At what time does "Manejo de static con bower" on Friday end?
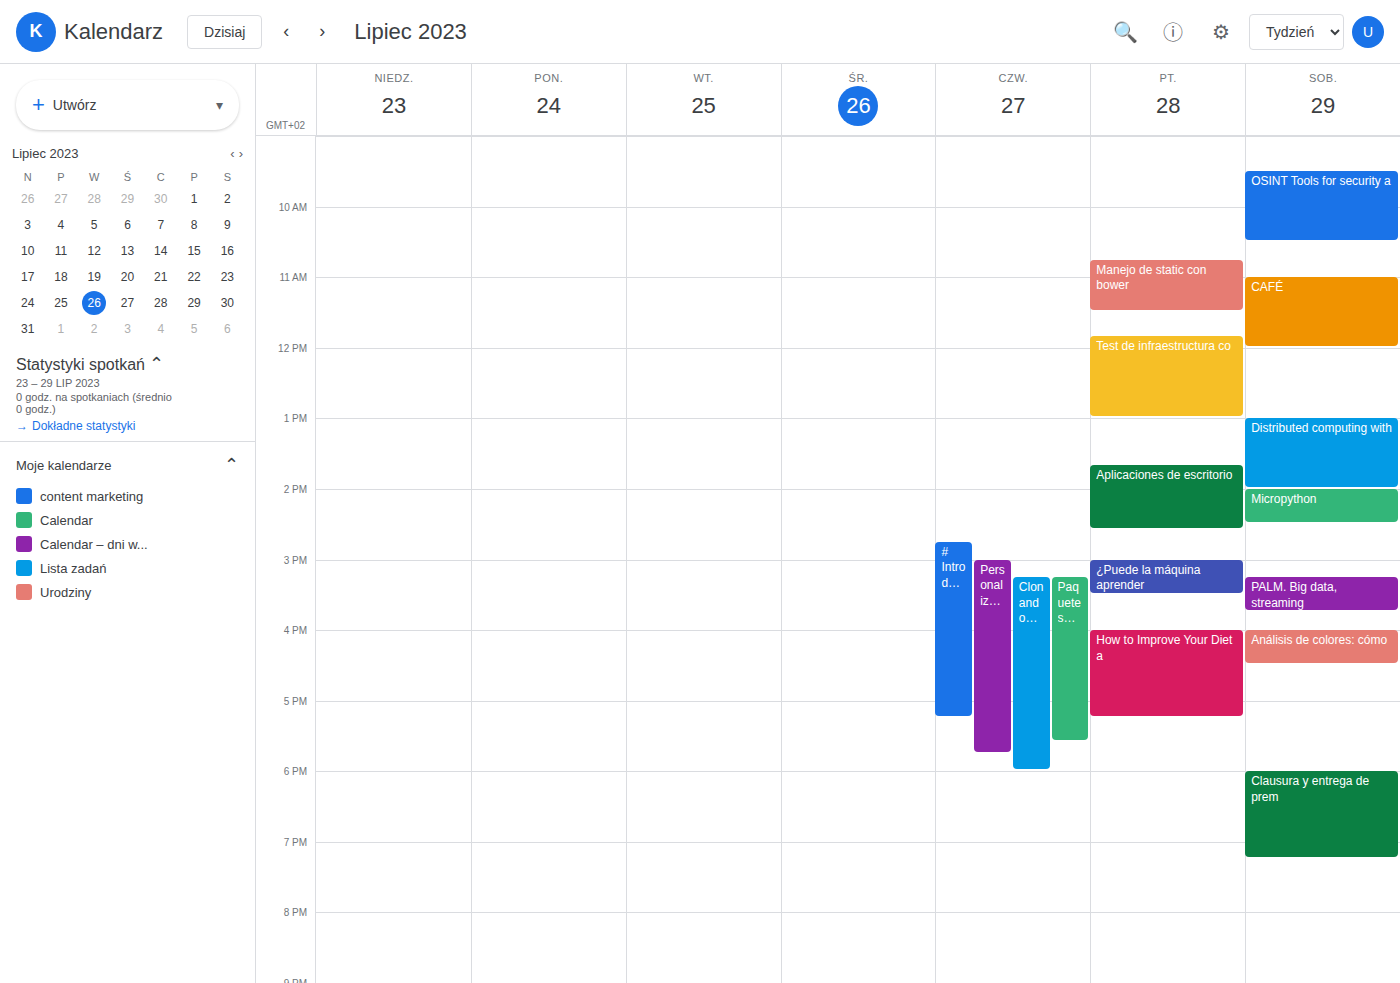
11:30